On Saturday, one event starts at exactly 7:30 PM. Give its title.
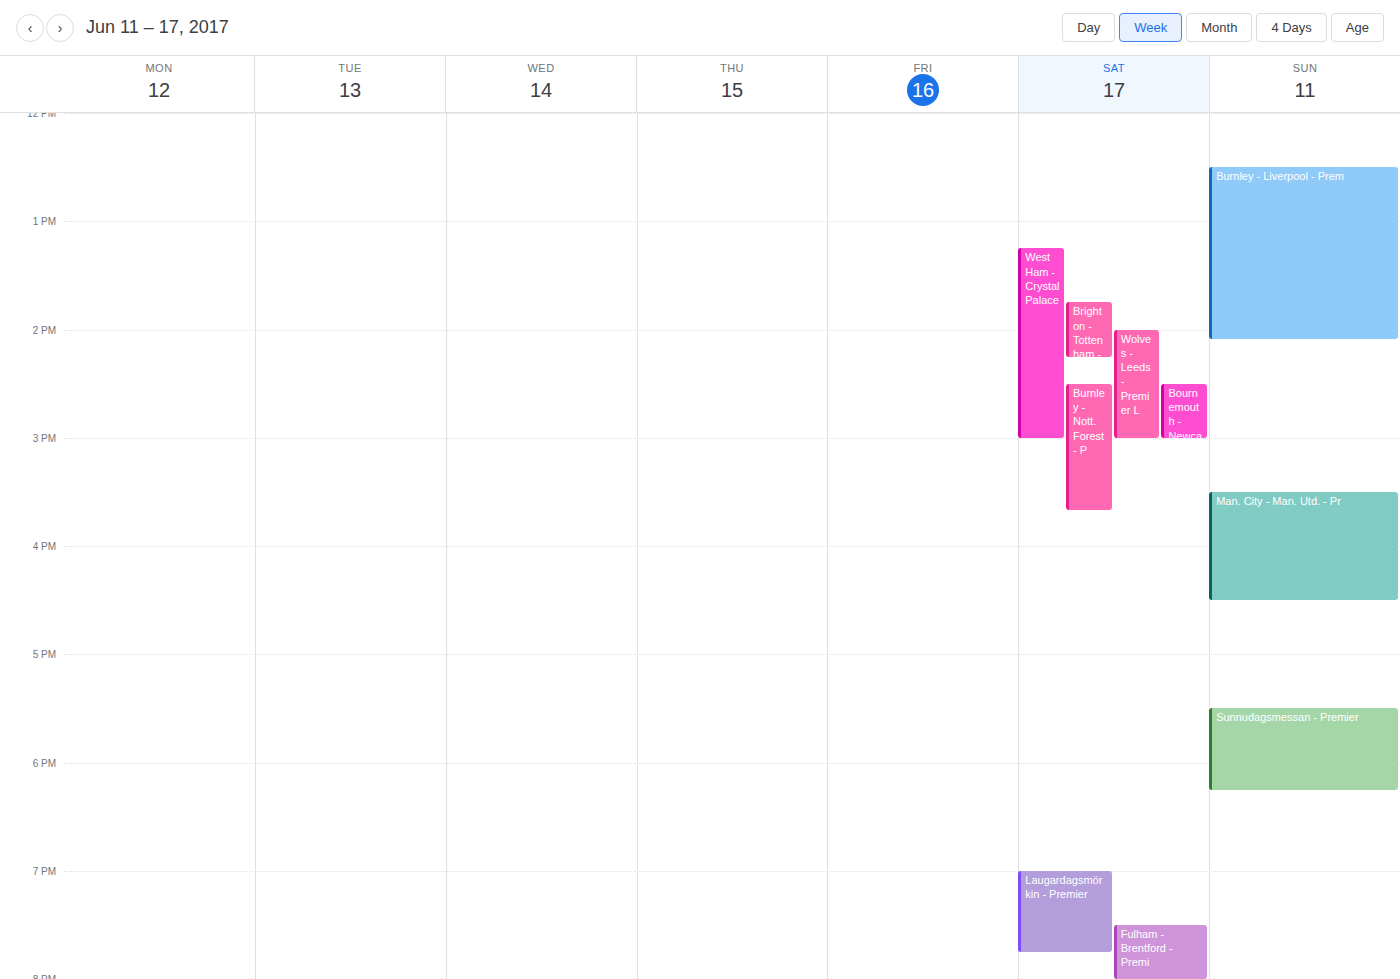
"Fulham - Brentford - Premi"